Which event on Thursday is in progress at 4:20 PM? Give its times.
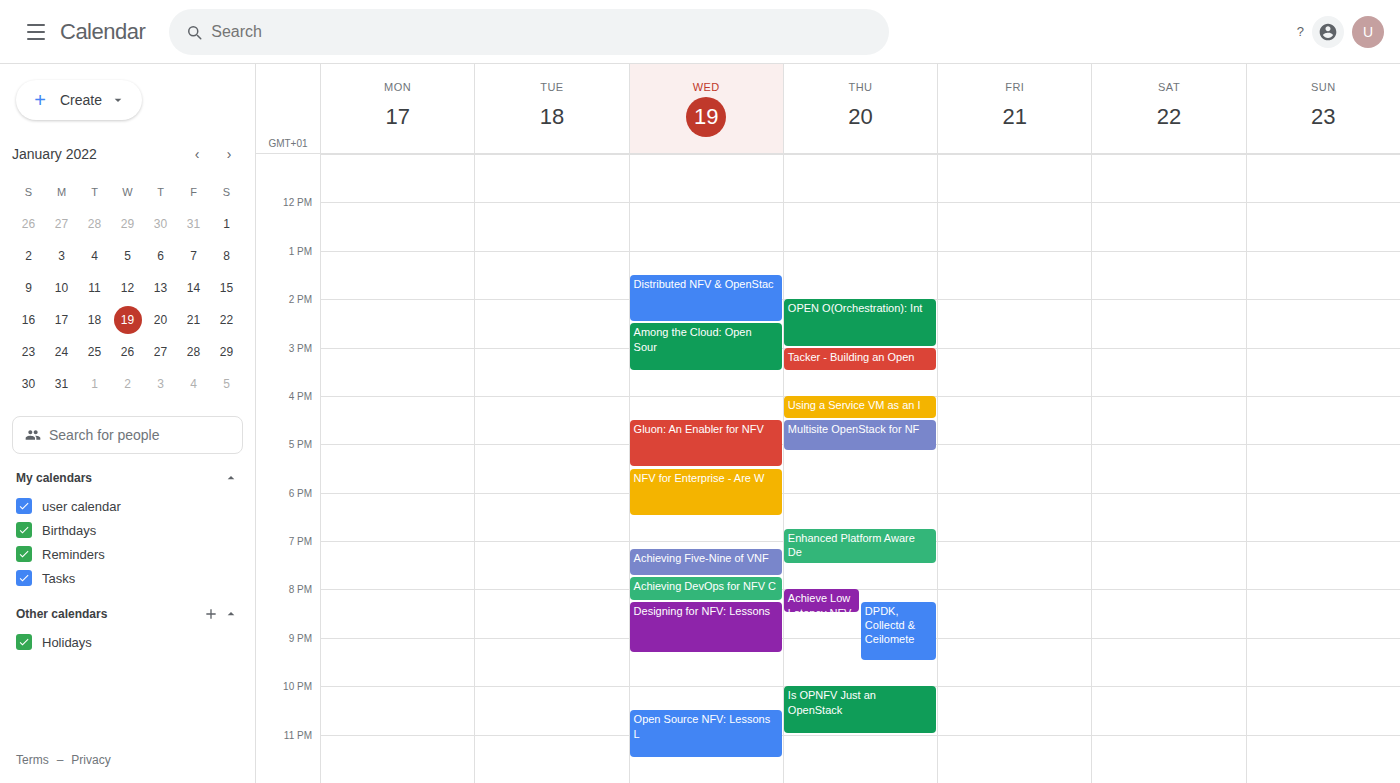
"Using a Service VM as an I", 4:00 PM to 4:30 PM